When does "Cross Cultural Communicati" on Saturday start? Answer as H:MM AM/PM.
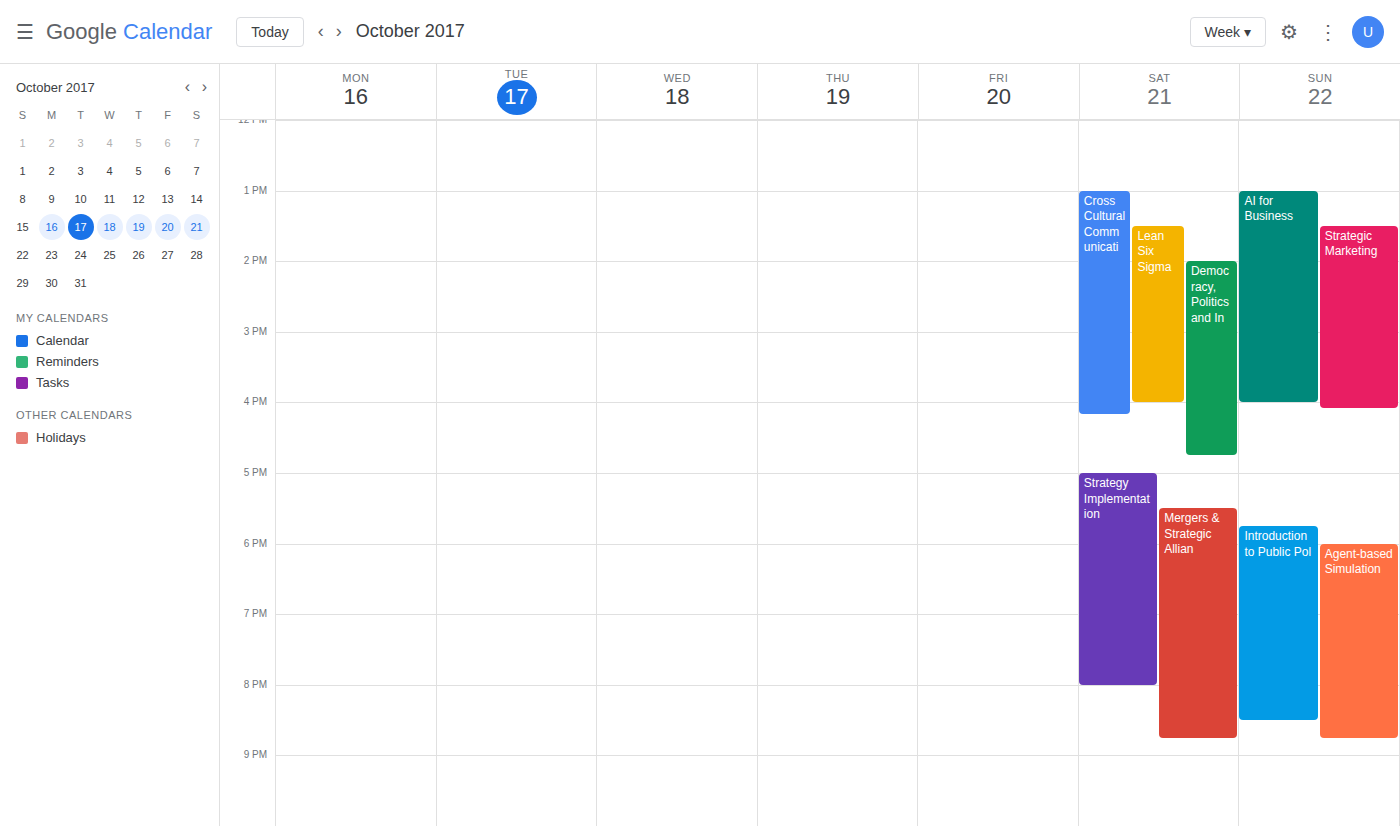
1:00 PM